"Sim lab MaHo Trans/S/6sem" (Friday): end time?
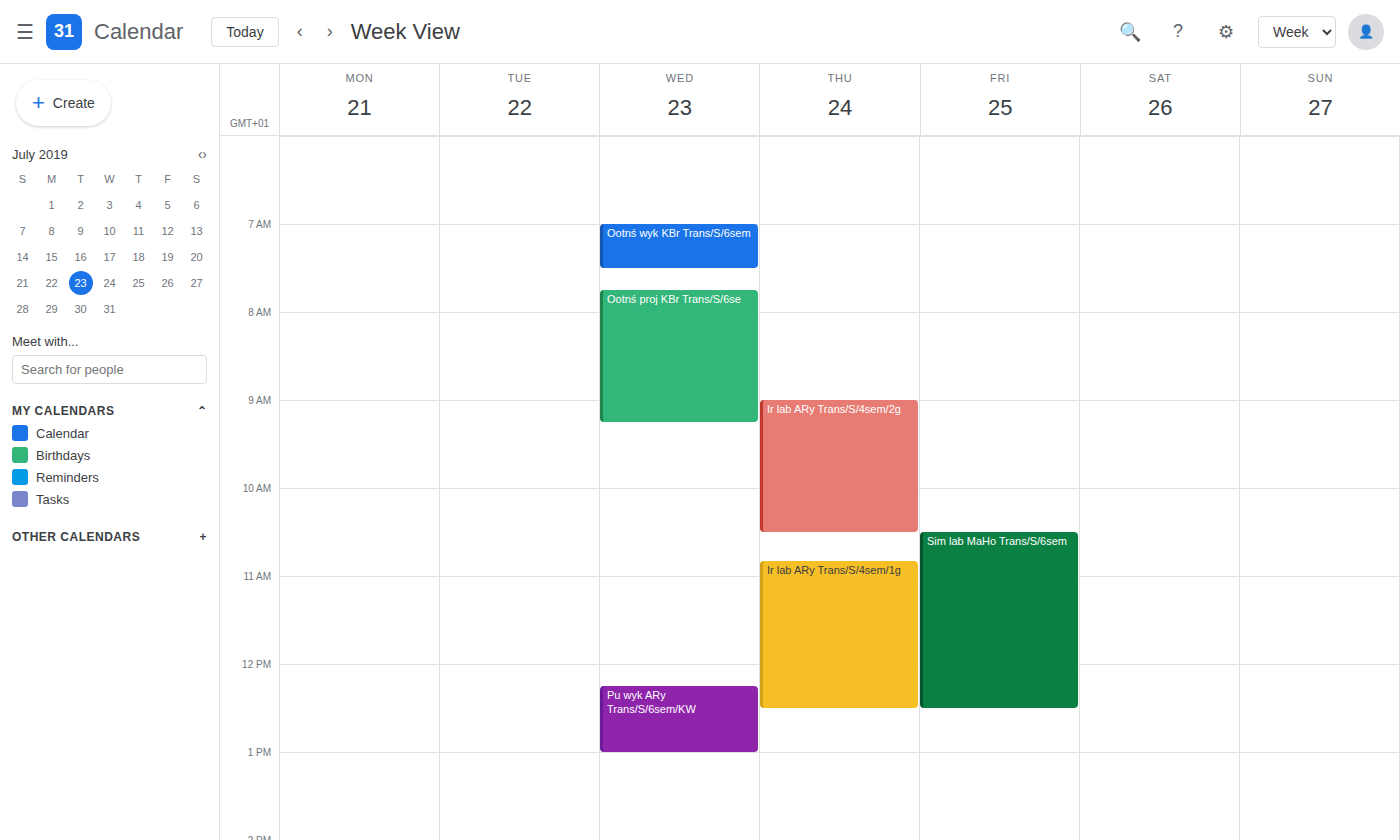
12:30 PM